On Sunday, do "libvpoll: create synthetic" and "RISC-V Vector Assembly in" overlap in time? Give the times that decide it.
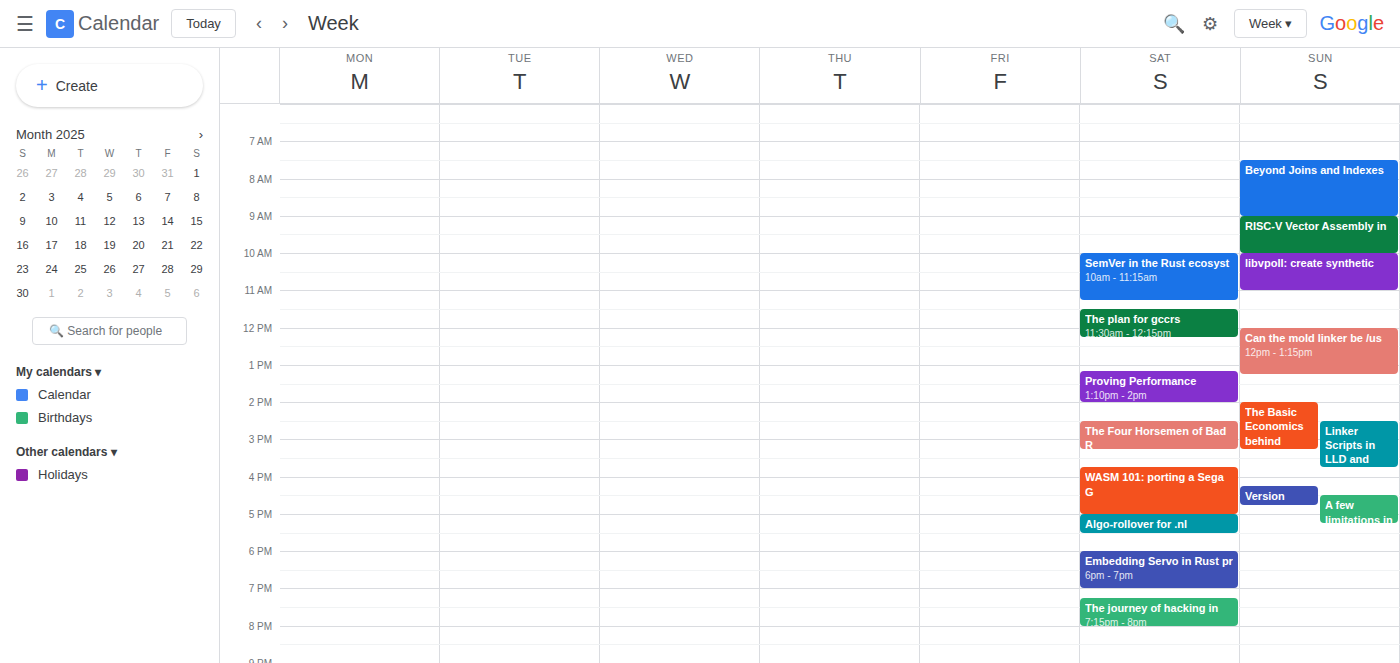
"RISC-V Vector Assembly in" ends at 10:00 AM, exactly when "libvpoll: create synthetic" starts -- they touch but do not overlap.